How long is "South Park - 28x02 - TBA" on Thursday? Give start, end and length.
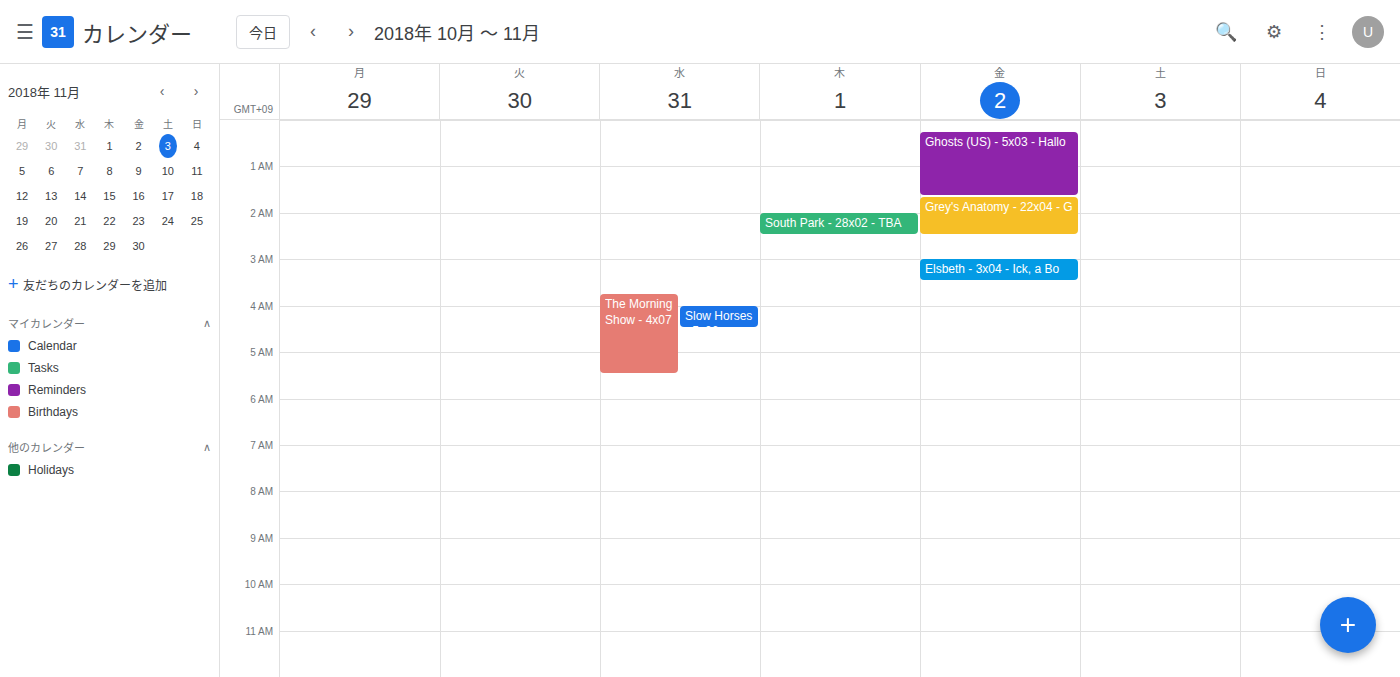
2:00 AM to 2:30 AM, 30 minutes